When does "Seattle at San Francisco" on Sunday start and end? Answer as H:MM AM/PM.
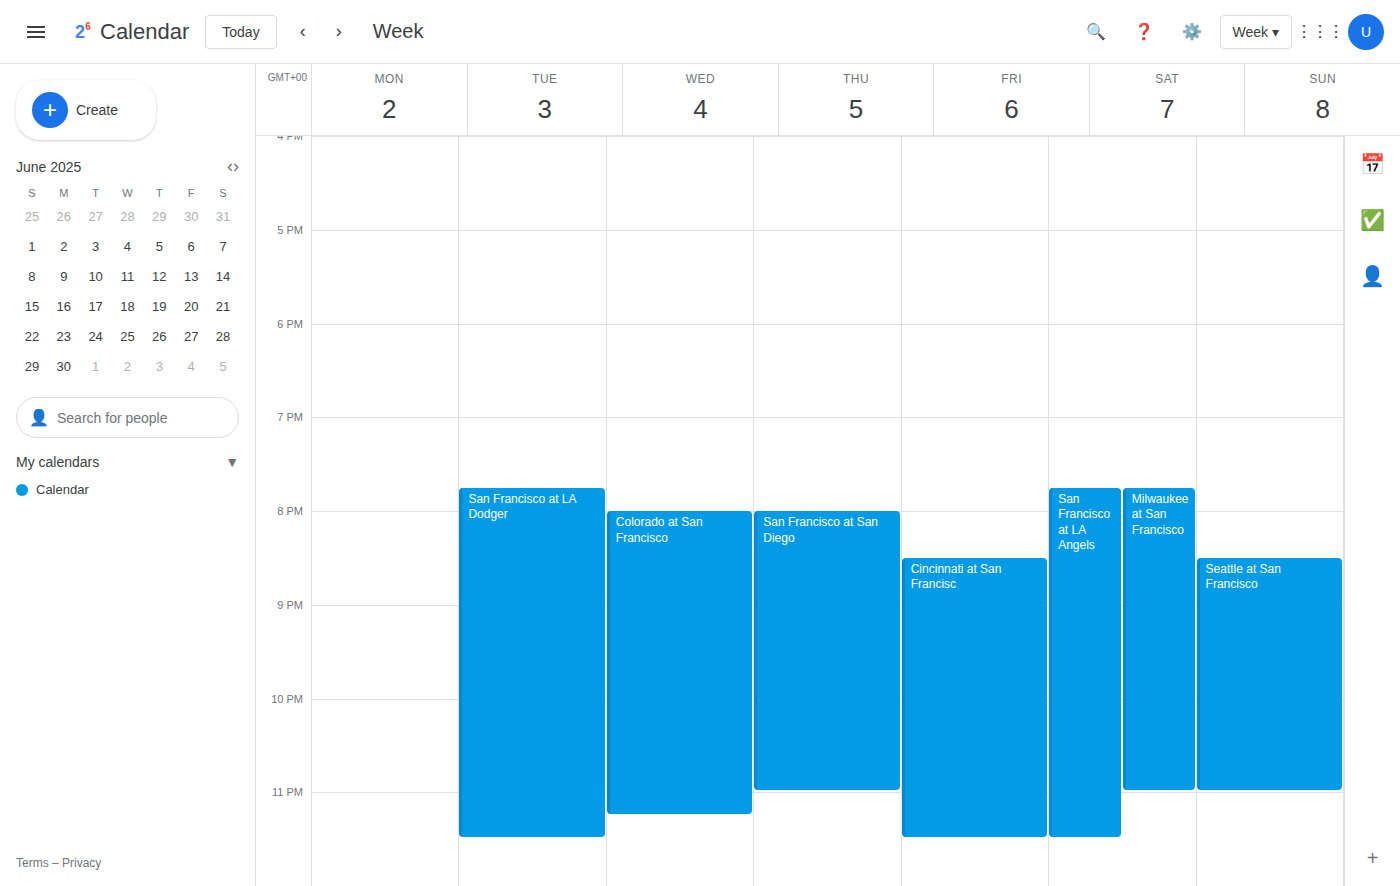
8:30 PM to 11:00 PM